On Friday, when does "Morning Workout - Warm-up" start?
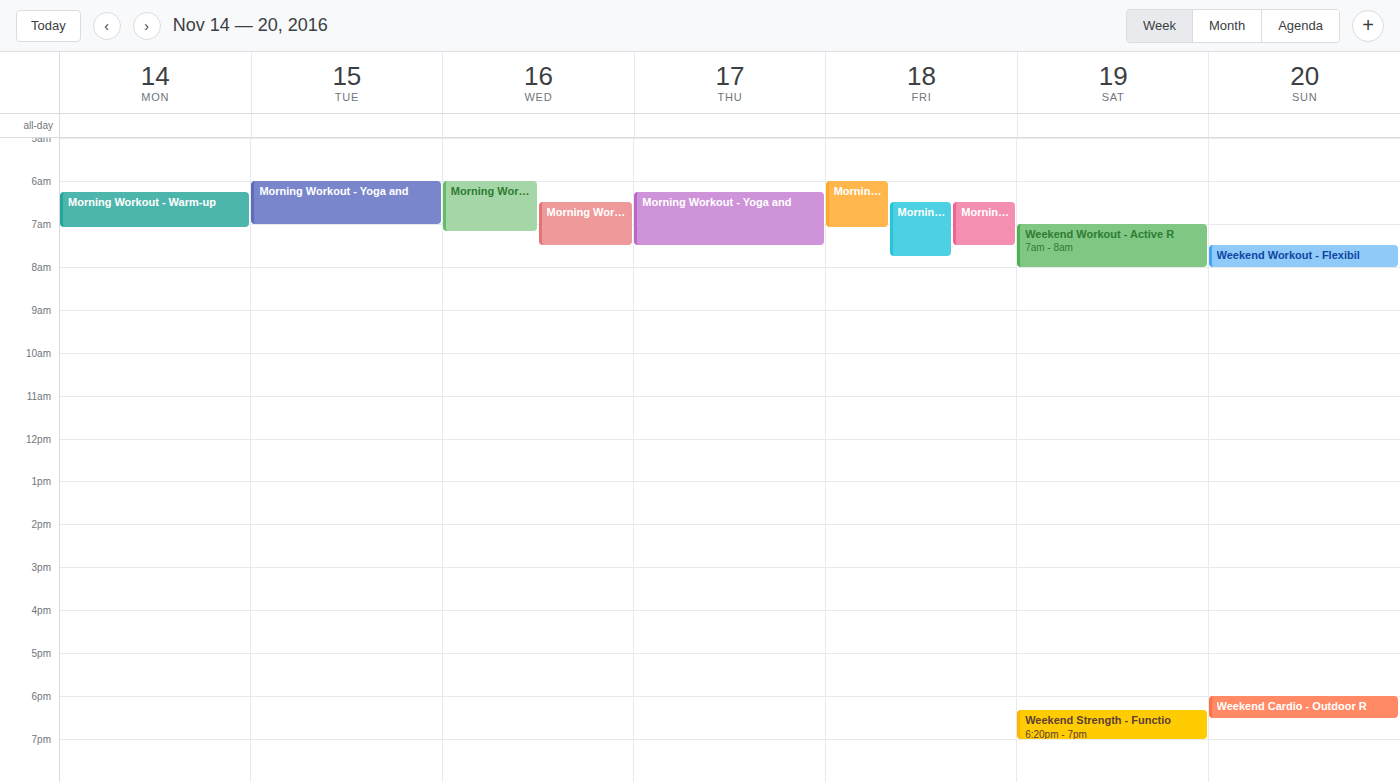
6:30 AM